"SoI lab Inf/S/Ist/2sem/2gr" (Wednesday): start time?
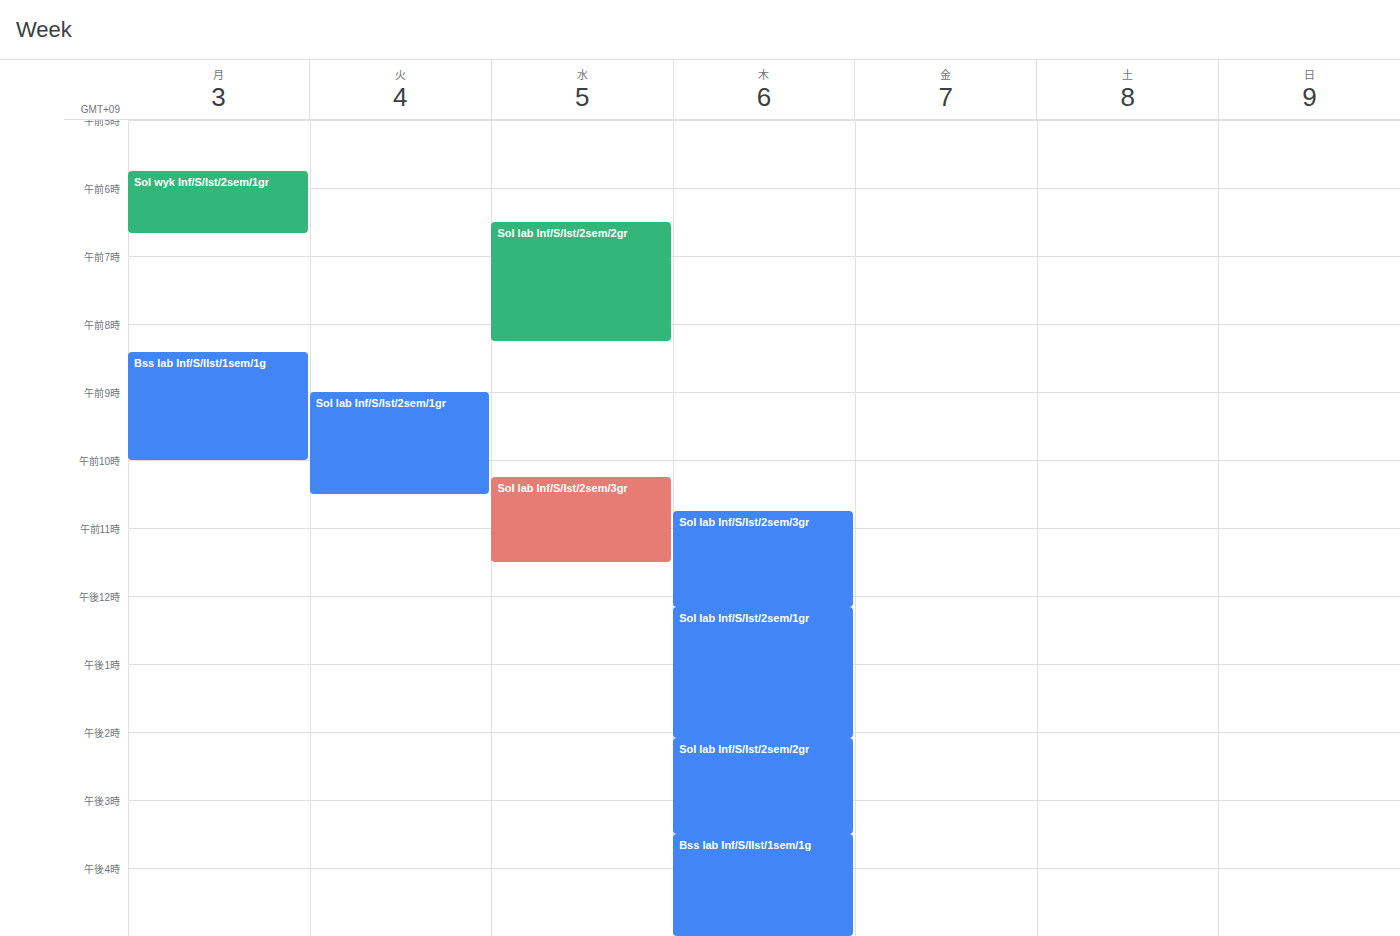
6:30 AM